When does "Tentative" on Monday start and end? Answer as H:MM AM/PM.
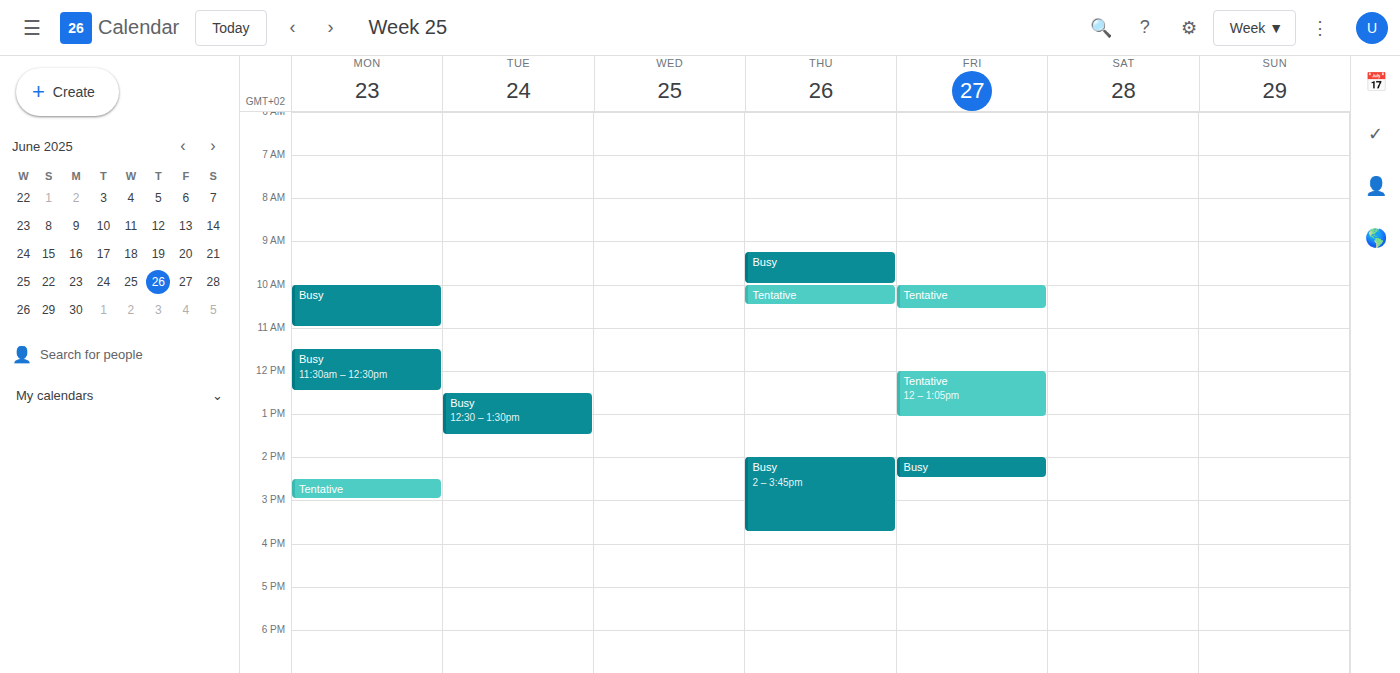
2:30 PM to 3:00 PM